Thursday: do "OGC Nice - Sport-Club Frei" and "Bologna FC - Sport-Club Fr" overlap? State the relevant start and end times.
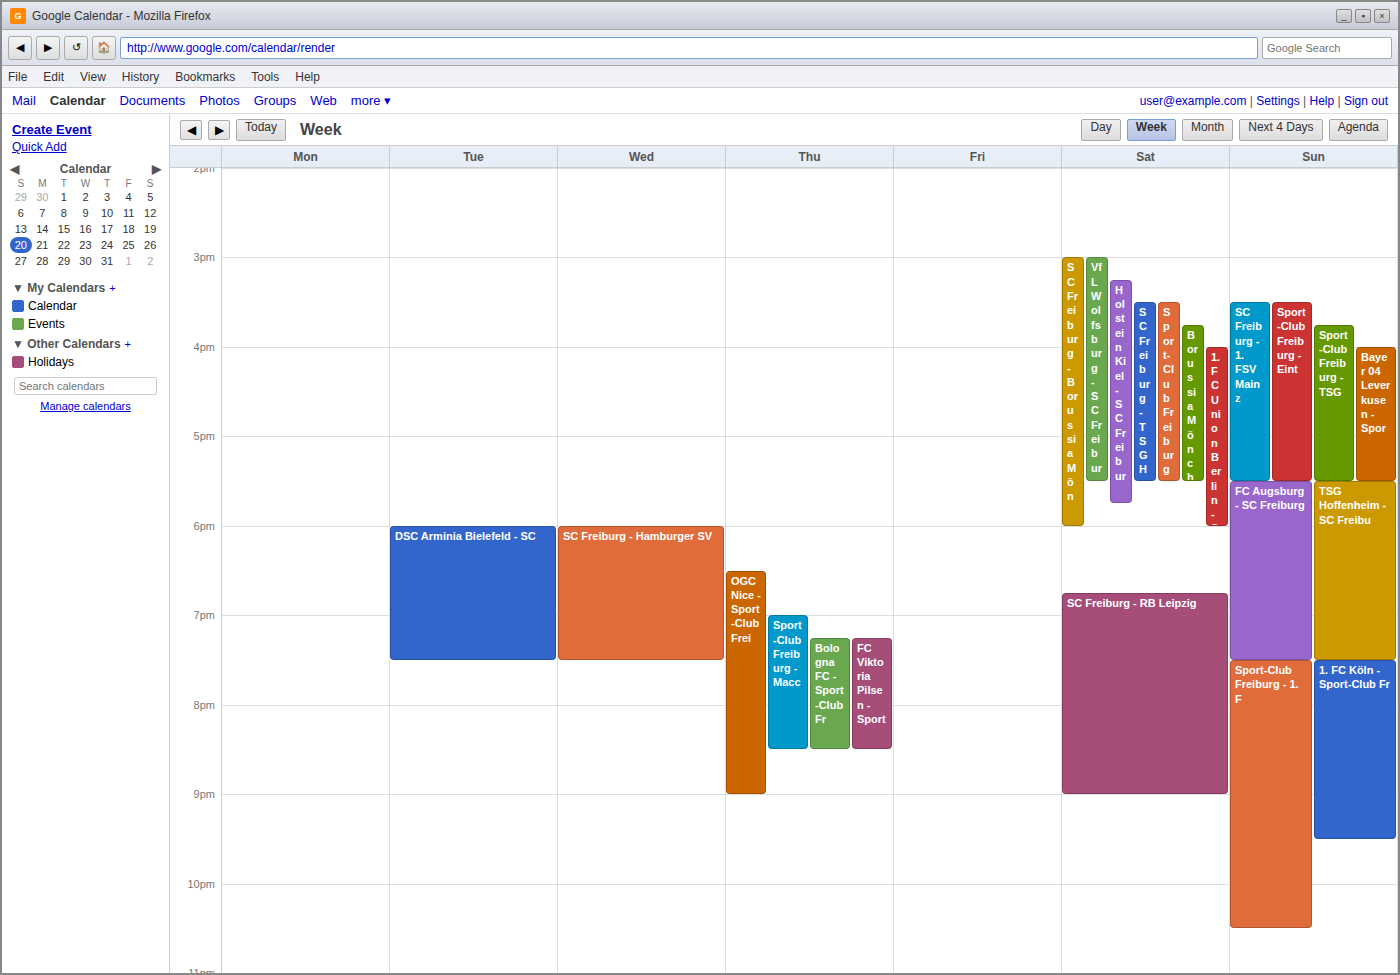
"Bologna FC - Sport-Club Fr" runs 7:15 PM to 8:30 PM, inside "OGC Nice - Sport-Club Frei" -- they overlap.